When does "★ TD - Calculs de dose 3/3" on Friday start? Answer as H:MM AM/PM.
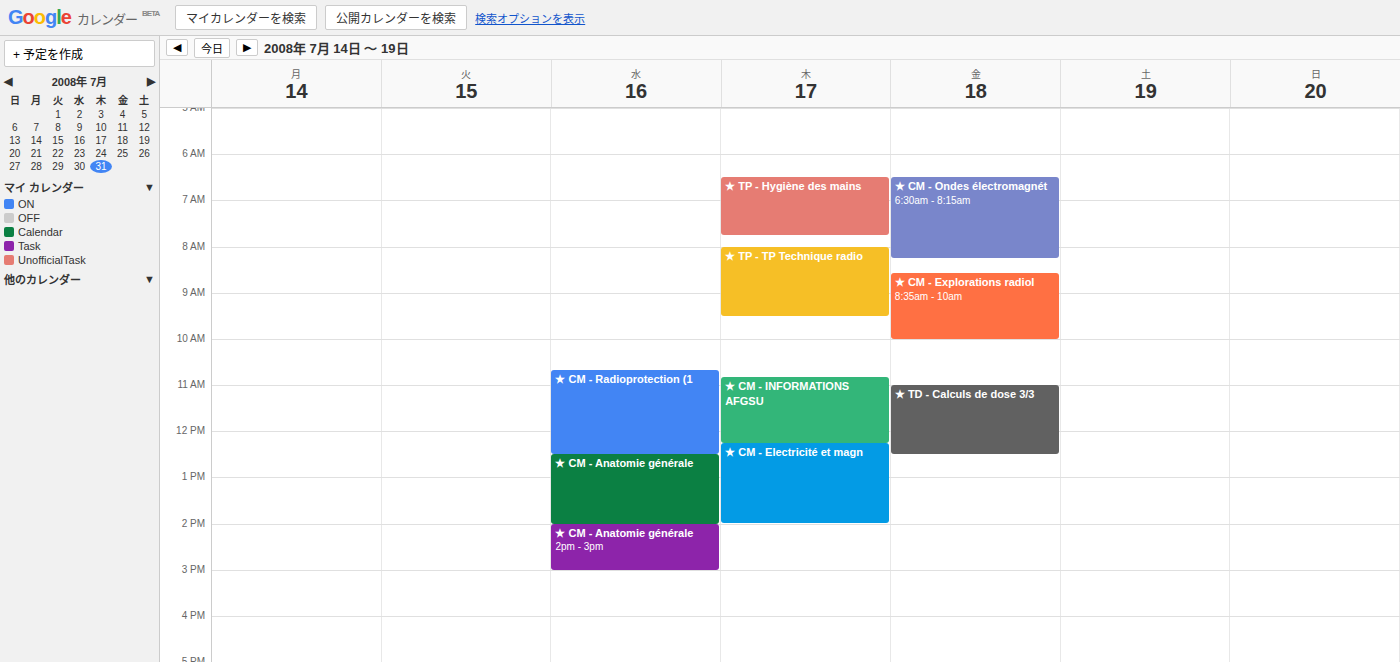
11:00 AM